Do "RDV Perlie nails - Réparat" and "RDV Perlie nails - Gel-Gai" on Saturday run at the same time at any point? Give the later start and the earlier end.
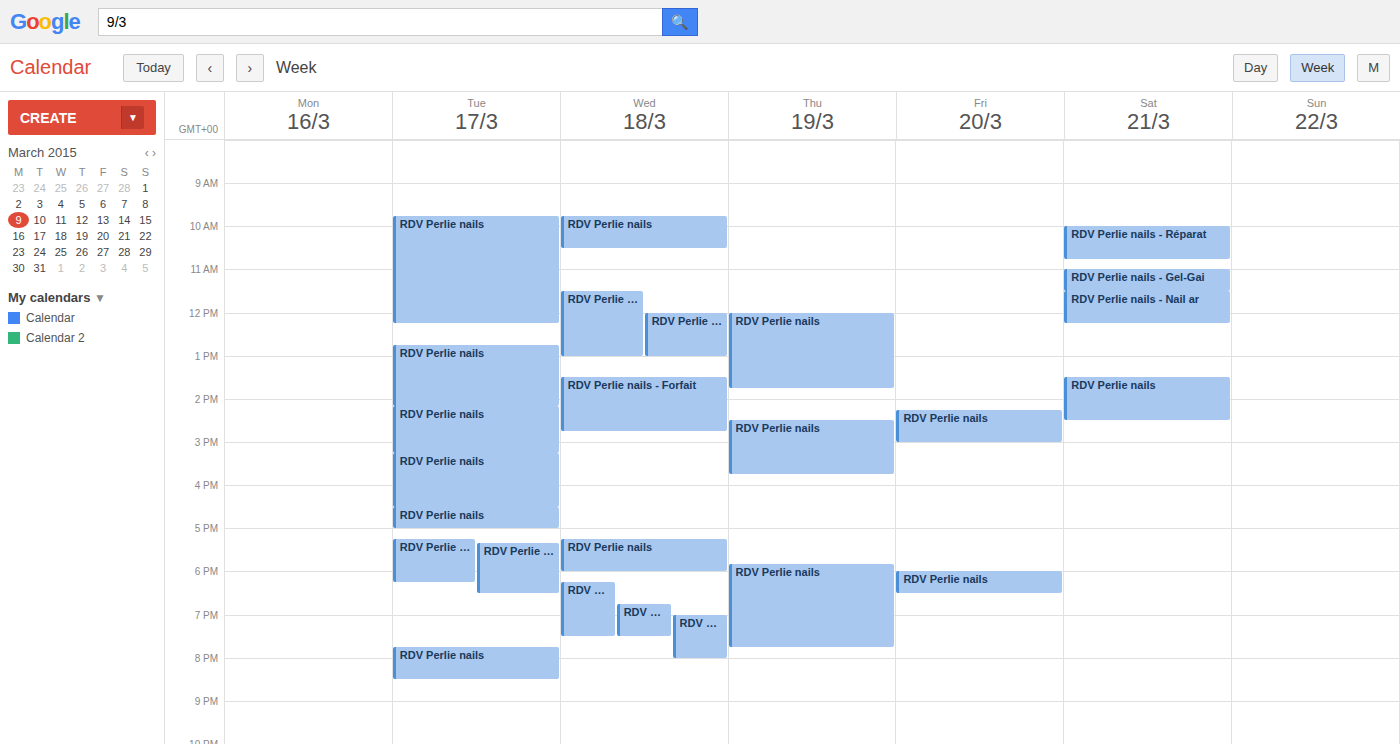
"RDV Perlie nails - Réparat" ends at 10:45 AM and "RDV Perlie nails - Gel-Gai" starts at 11:00 AM -- no overlap.